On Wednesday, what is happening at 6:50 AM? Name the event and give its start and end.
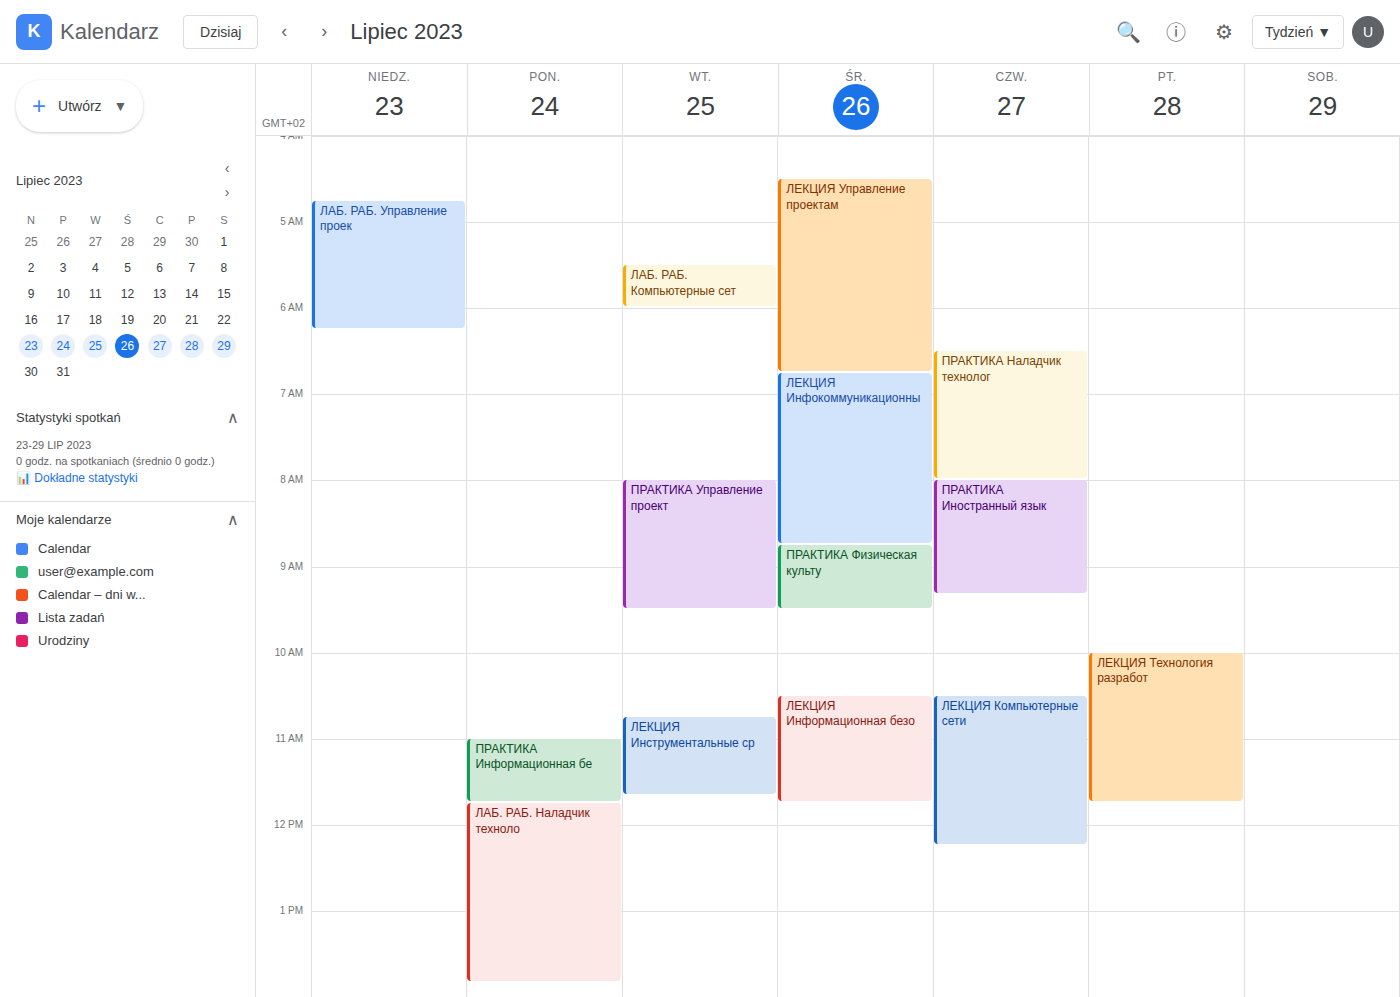
"ЛЕКЦИЯ Инфокоммуникационны", 6:45 AM to 8:45 AM